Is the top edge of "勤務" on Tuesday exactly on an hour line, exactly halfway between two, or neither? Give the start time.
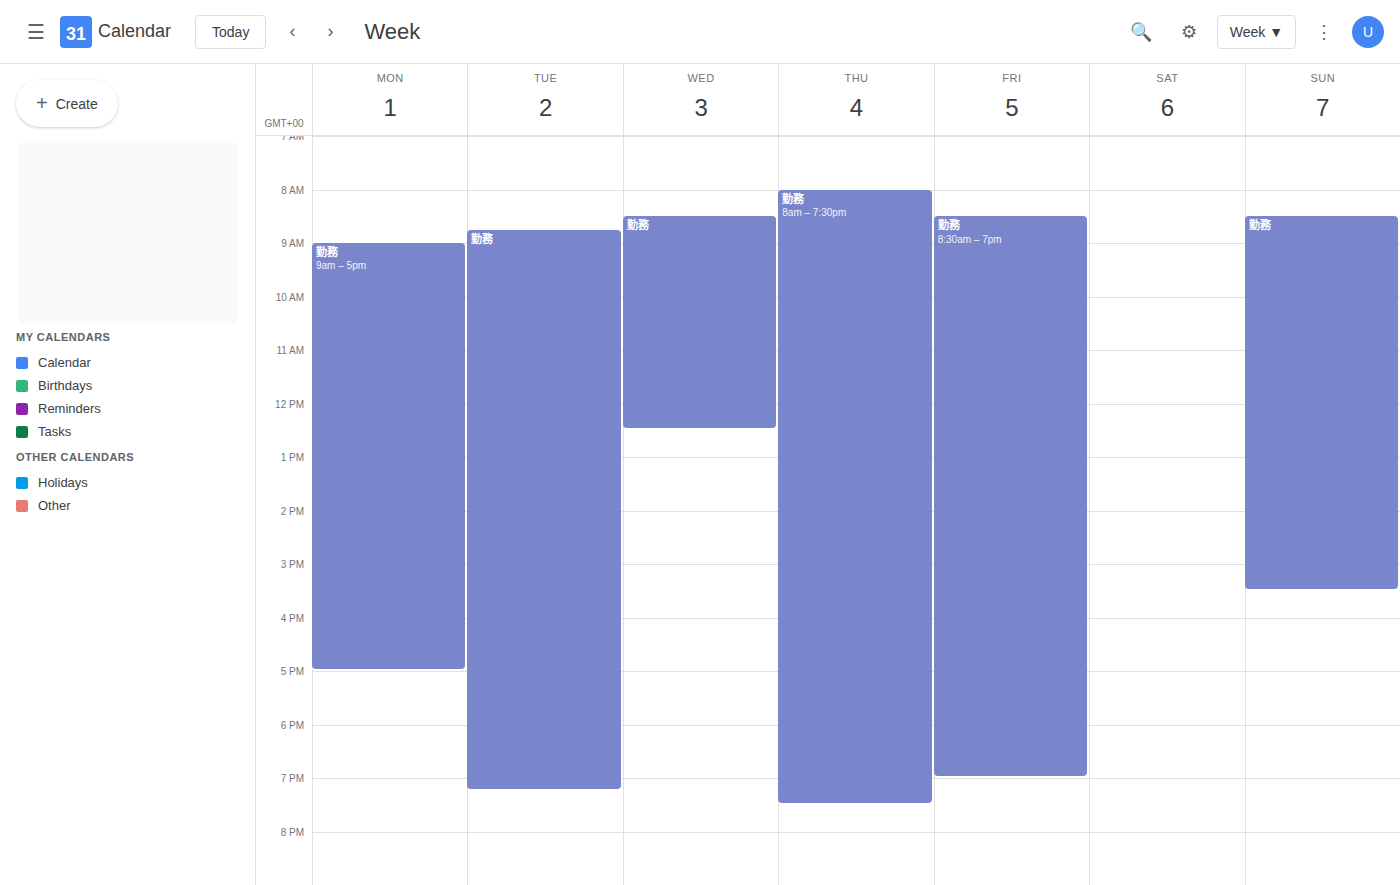
8:45 AM -- neither: three quarters of the way from the 8 AM line to the 9 AM line.